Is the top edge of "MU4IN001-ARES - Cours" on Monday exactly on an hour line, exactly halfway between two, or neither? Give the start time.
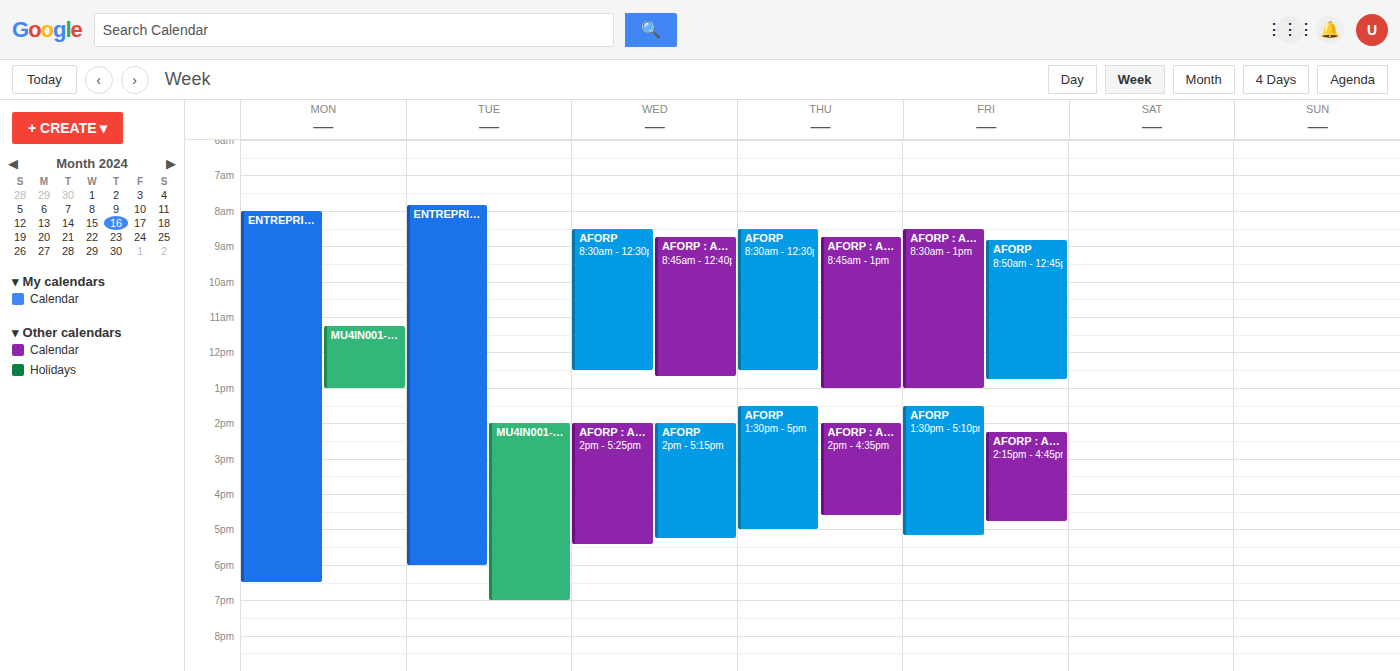
11:15 AM -- neither: a quarter of the way from the 11 AM line to the 12 PM line.